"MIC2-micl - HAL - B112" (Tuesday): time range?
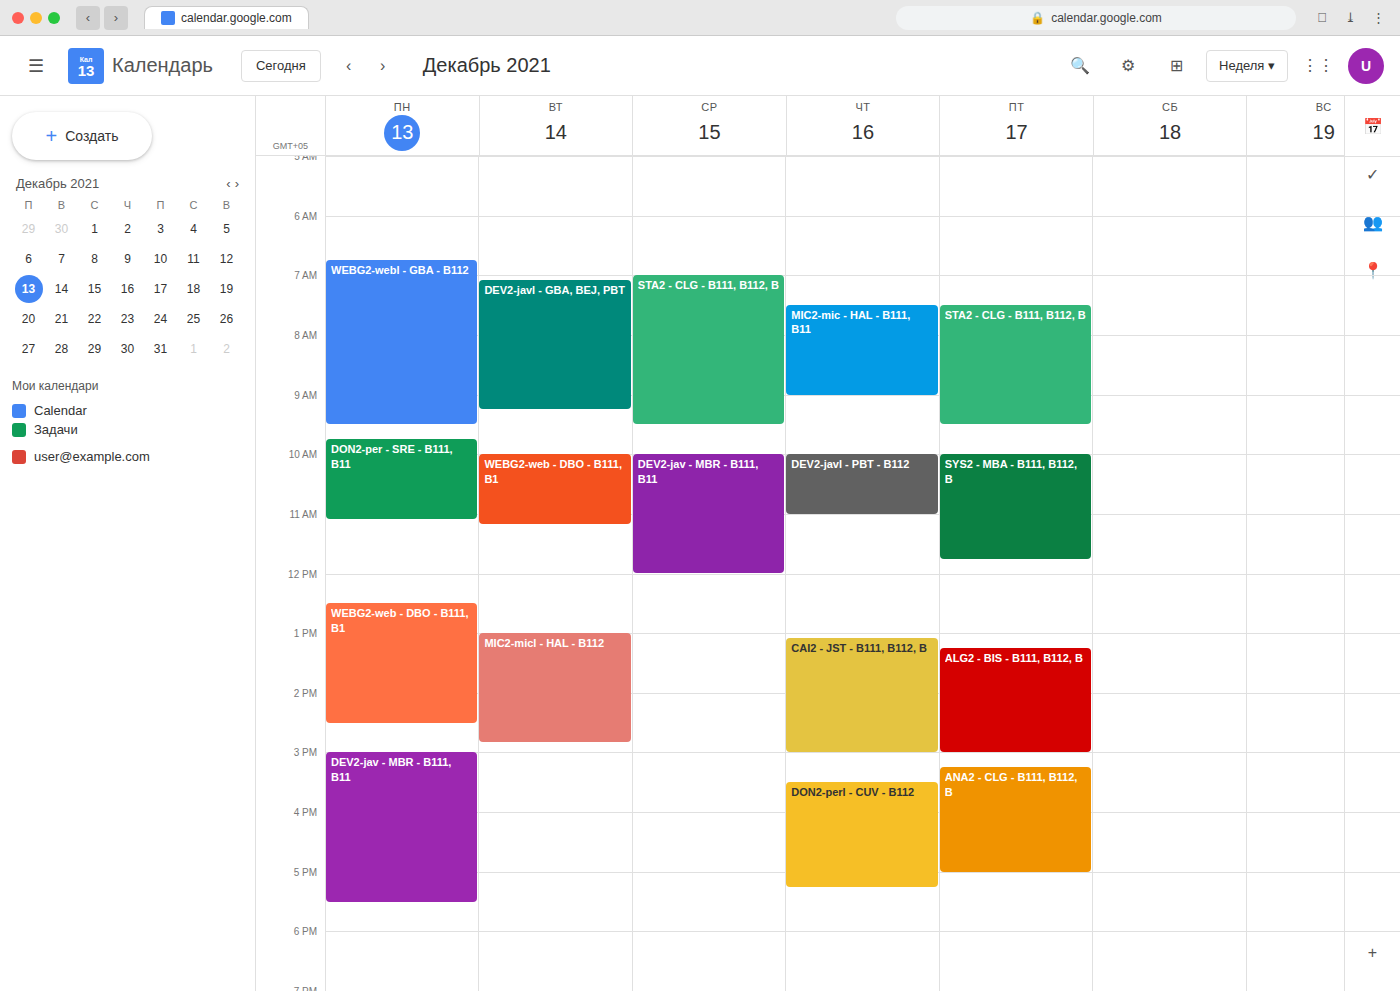
1:00 PM to 2:50 PM